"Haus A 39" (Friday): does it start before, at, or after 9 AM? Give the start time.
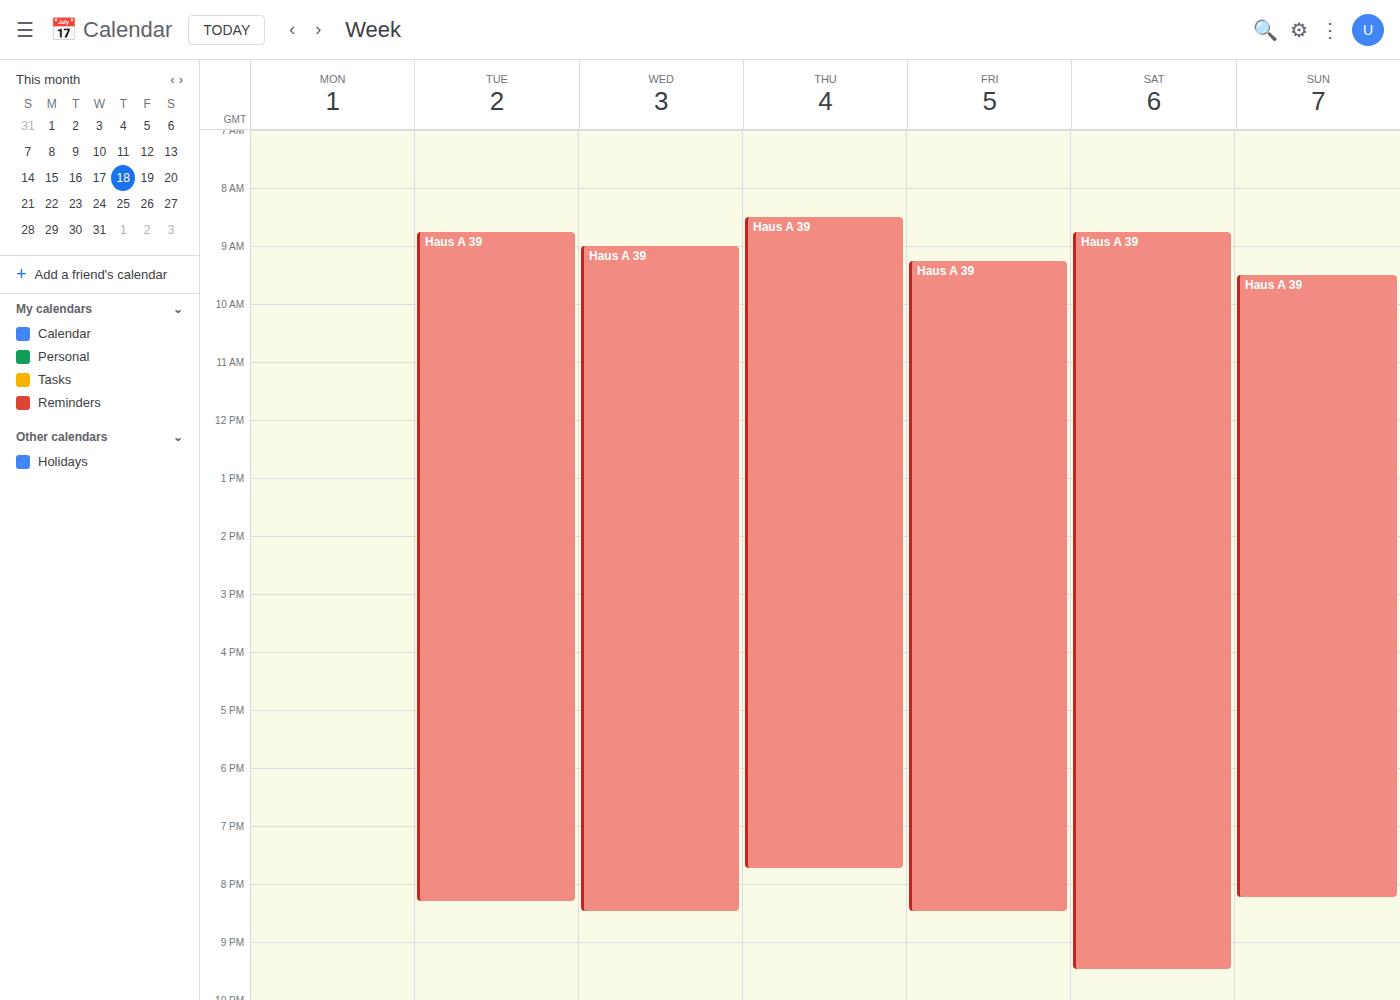
9:15 AM -- after 9 AM, 15 minutes below the 9 AM line.